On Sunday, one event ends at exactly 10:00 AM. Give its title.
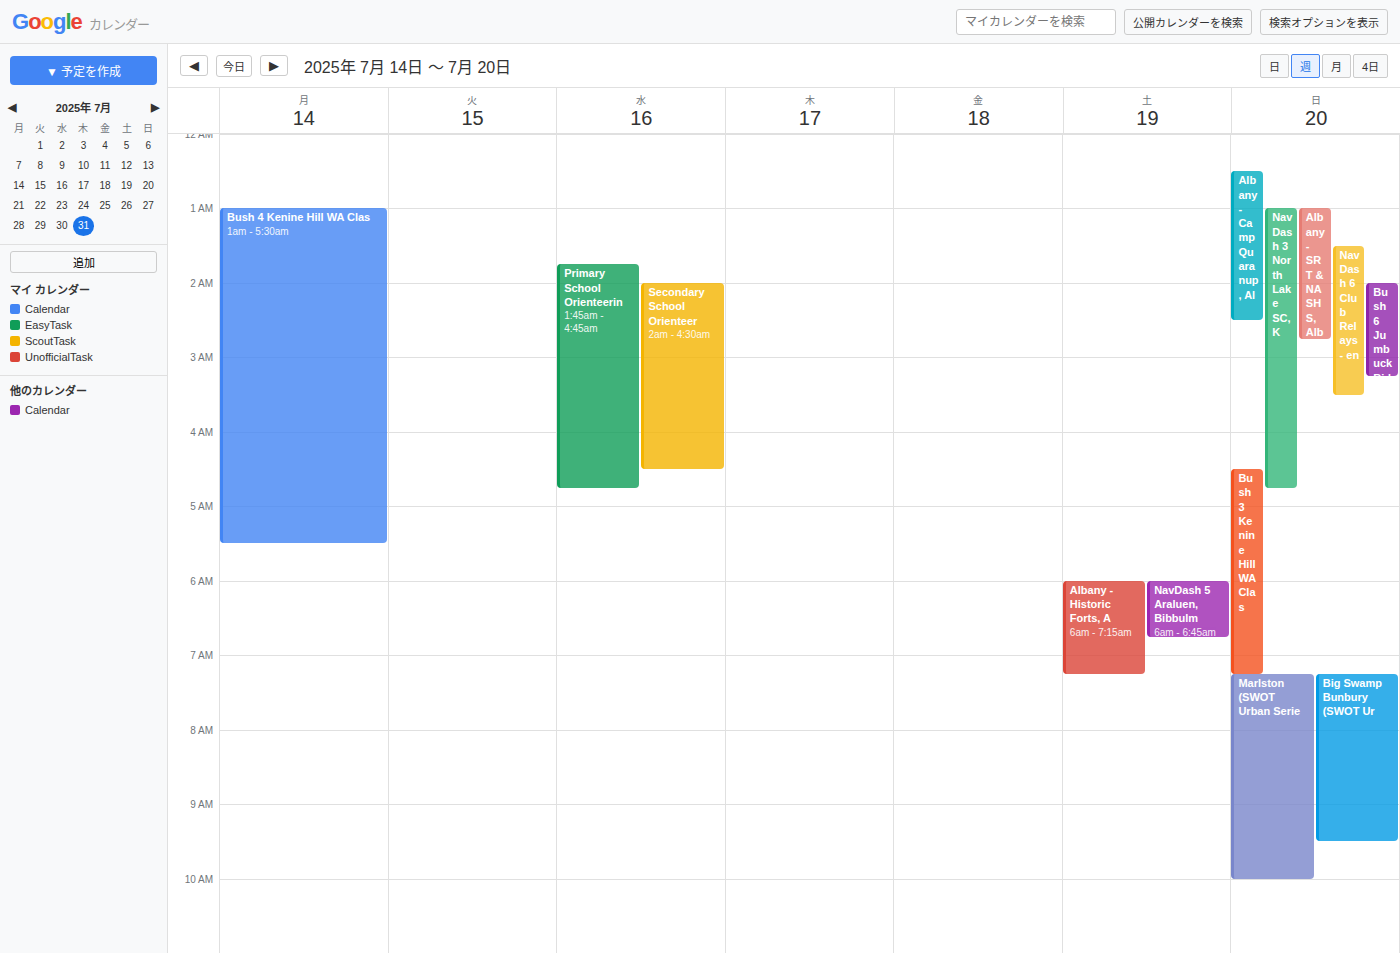
"Marlston (SWOT Urban Serie"